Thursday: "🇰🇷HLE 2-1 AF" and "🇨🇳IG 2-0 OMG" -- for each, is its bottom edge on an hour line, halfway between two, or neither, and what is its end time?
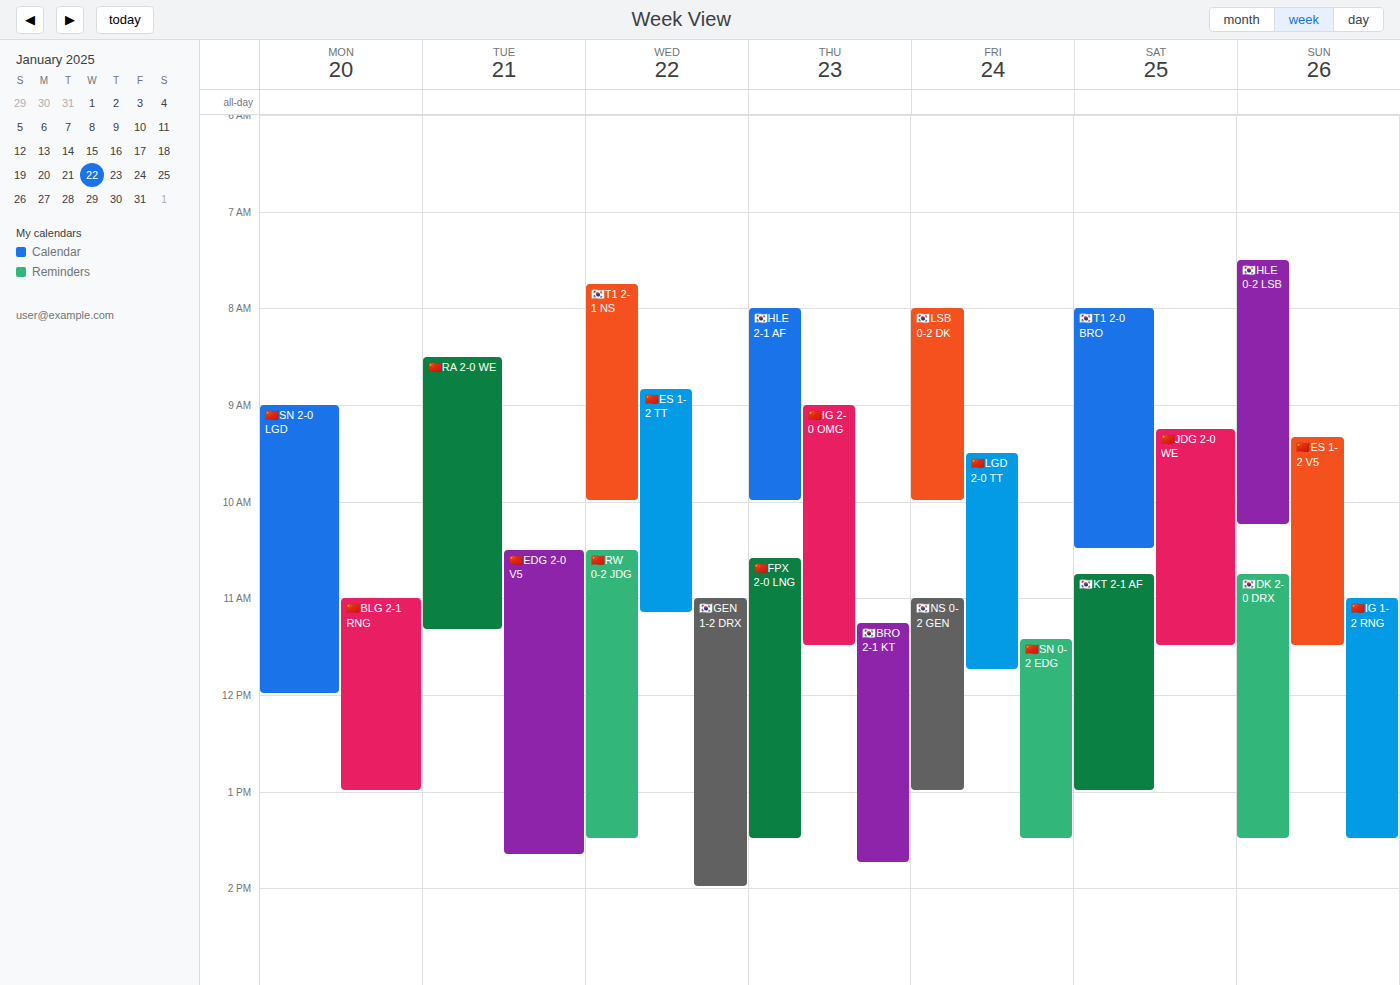
"🇰🇷HLE 2-1 AF": 10:00 AM, exactly on the 10 AM line. "🇨🇳IG 2-0 OMG": 11:30 AM, halfway between the 11 AM and 12 PM lines.